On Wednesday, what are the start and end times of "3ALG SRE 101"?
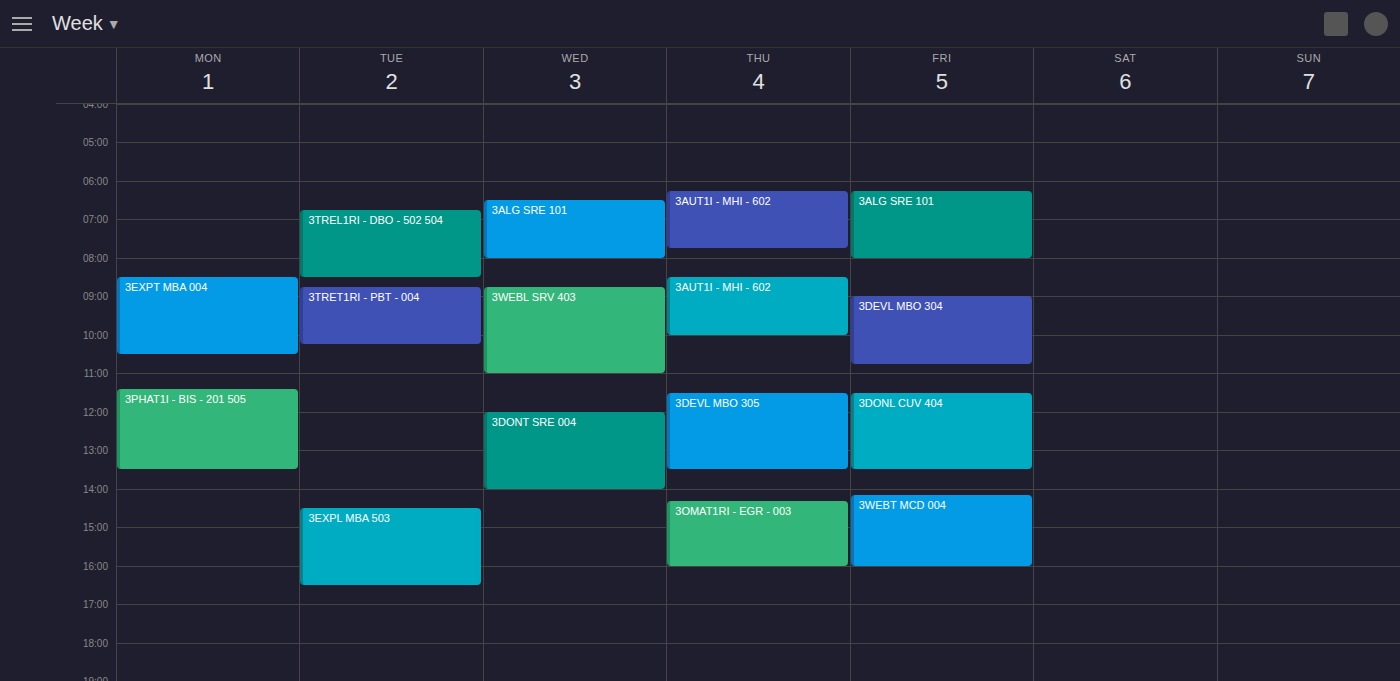
6:30 AM to 8:00 AM